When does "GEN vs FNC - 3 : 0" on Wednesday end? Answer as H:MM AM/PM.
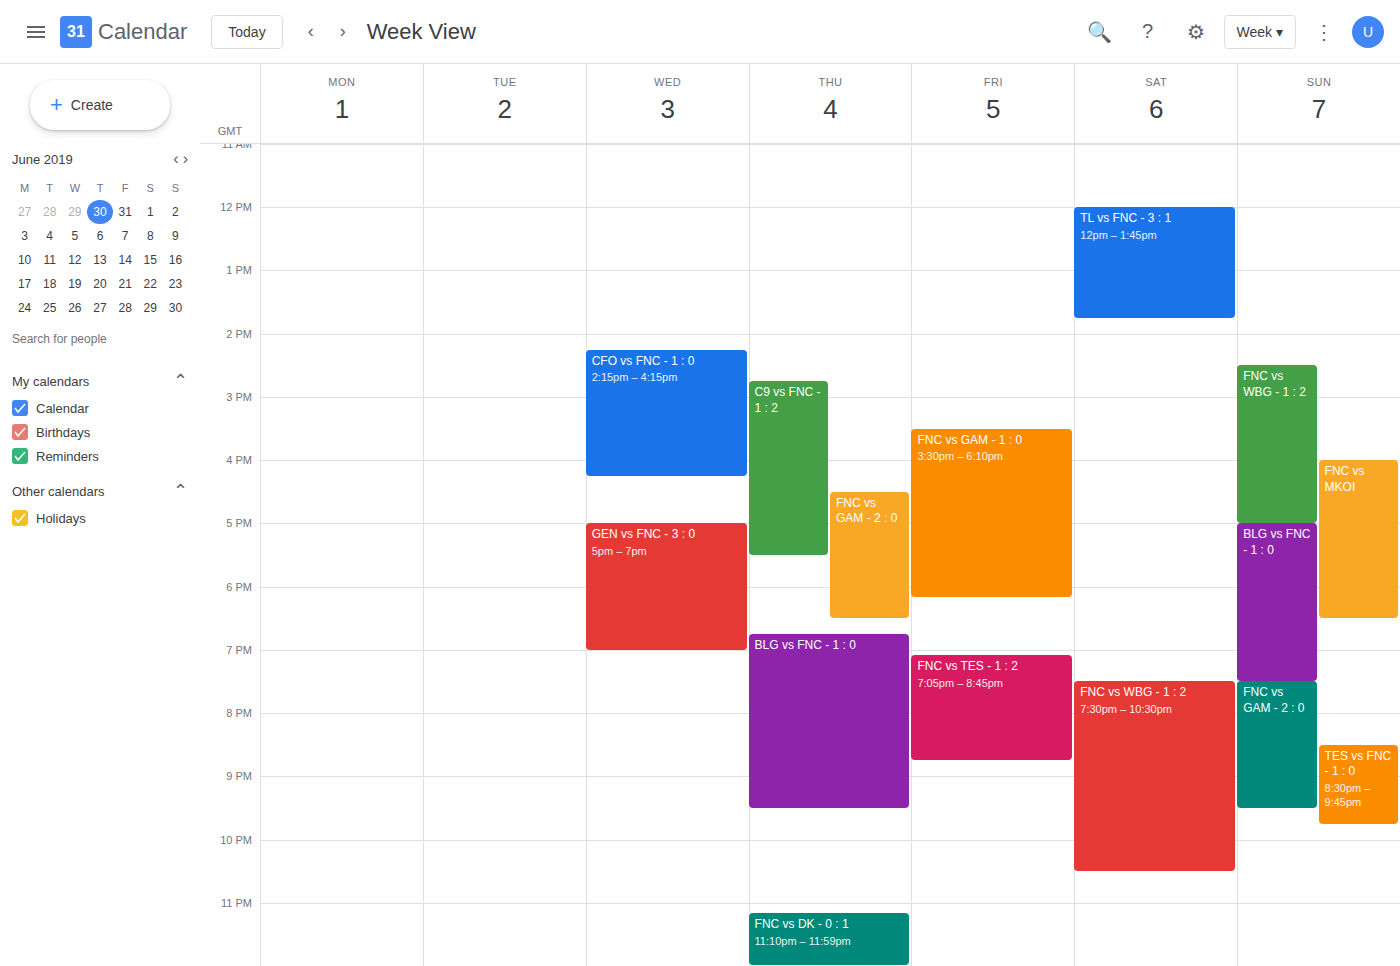
7:00 PM